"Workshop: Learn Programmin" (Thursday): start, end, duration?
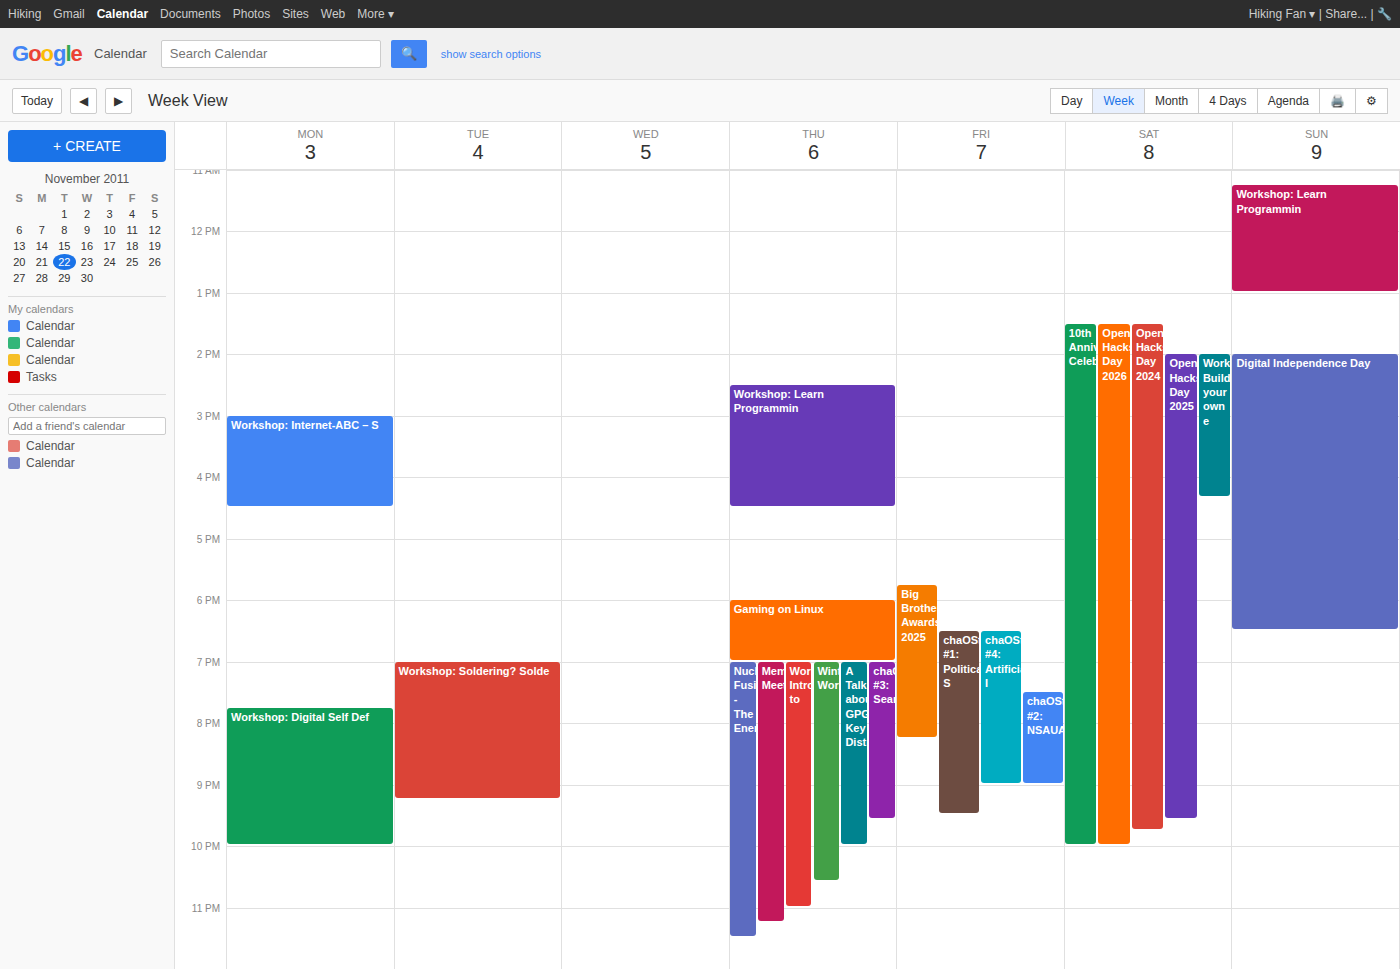
2:30 PM to 4:30 PM, 2 hours